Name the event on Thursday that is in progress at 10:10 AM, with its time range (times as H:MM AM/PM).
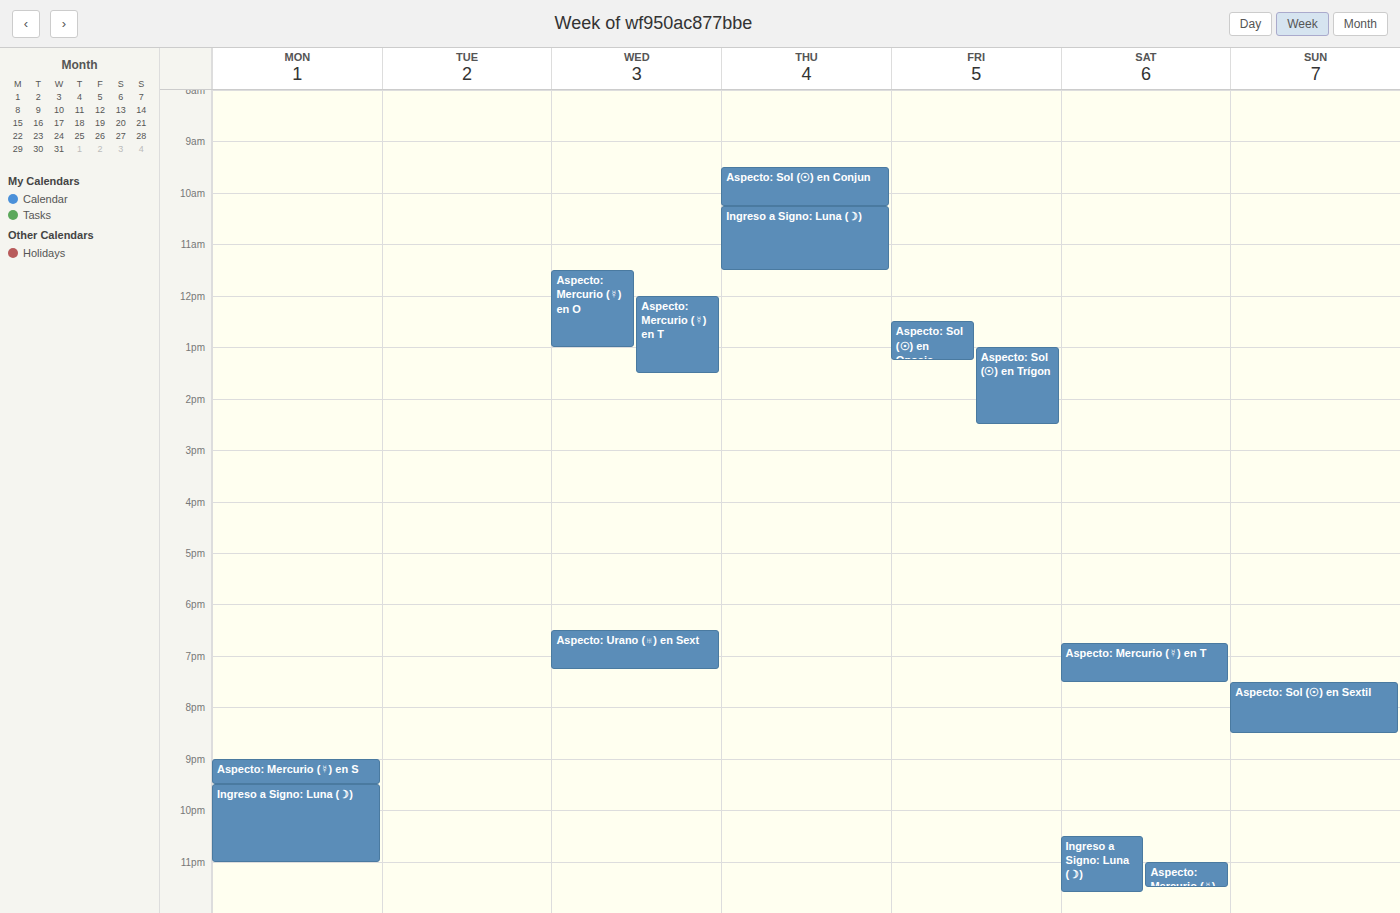
"Aspecto: Sol (☉) en Conjun", 9:30 AM to 10:15 AM